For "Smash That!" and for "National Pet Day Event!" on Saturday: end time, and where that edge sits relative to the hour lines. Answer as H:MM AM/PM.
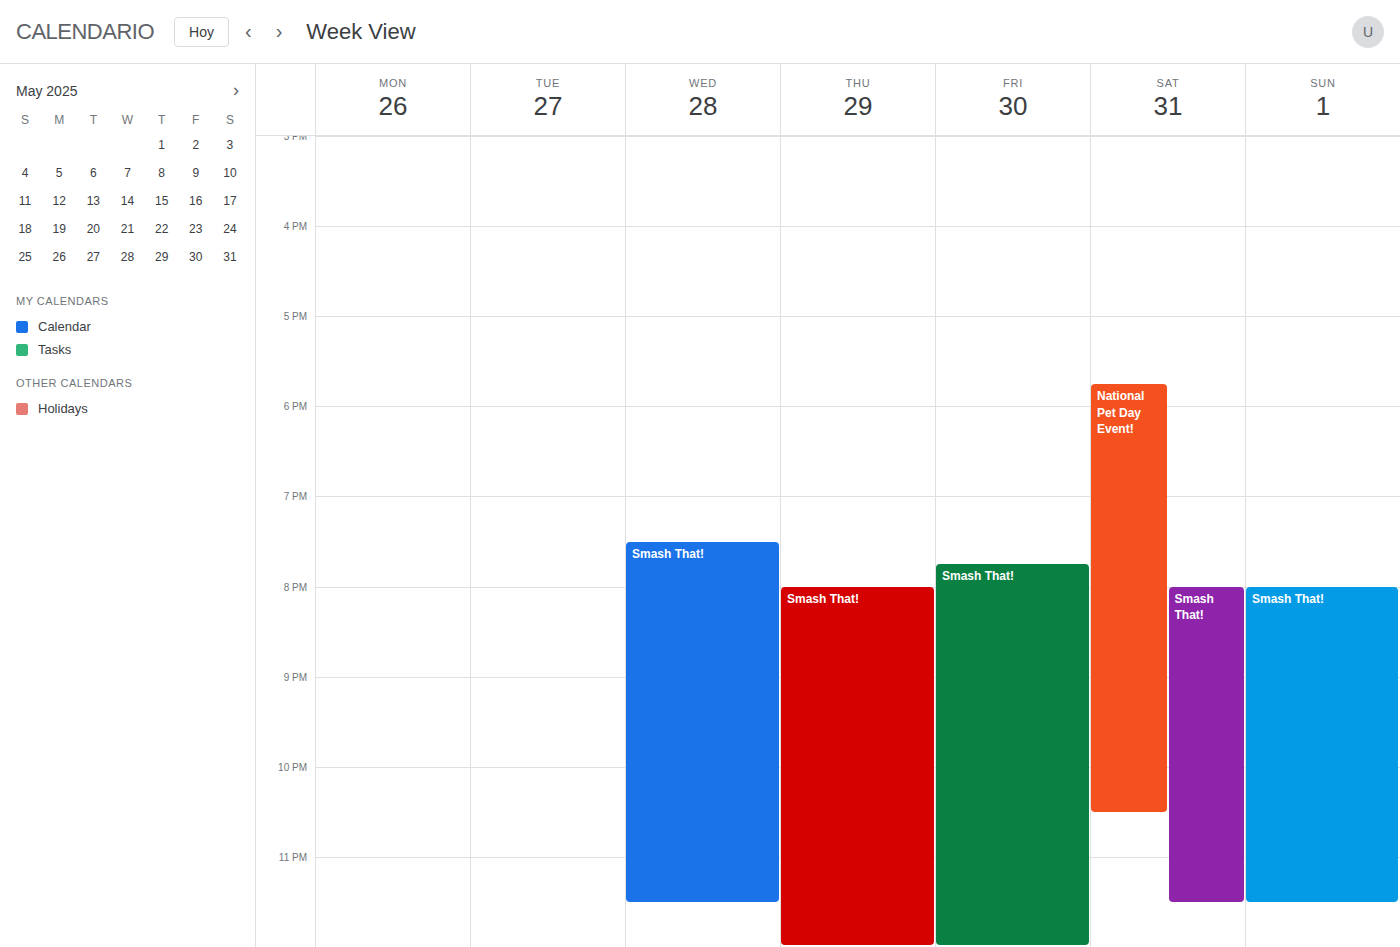
"Smash That!": 11:30 PM, halfway between the 11 PM and 12 AM lines. "National Pet Day Event!": 10:30 PM, halfway between the 10 PM and 11 PM lines.